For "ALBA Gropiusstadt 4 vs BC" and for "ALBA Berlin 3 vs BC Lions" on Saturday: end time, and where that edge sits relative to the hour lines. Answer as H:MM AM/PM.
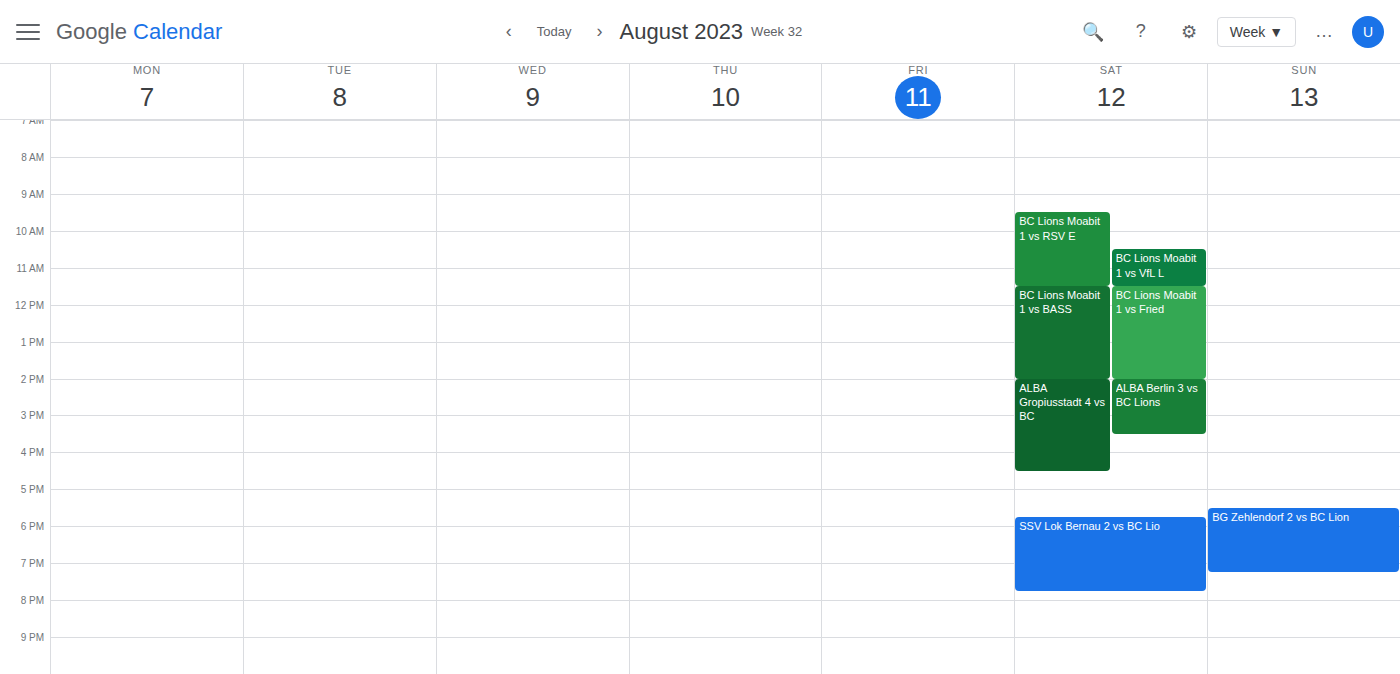
"ALBA Gropiusstadt 4 vs BC": 4:30 PM, halfway between the 4 PM and 5 PM lines. "ALBA Berlin 3 vs BC Lions": 3:30 PM, halfway between the 3 PM and 4 PM lines.